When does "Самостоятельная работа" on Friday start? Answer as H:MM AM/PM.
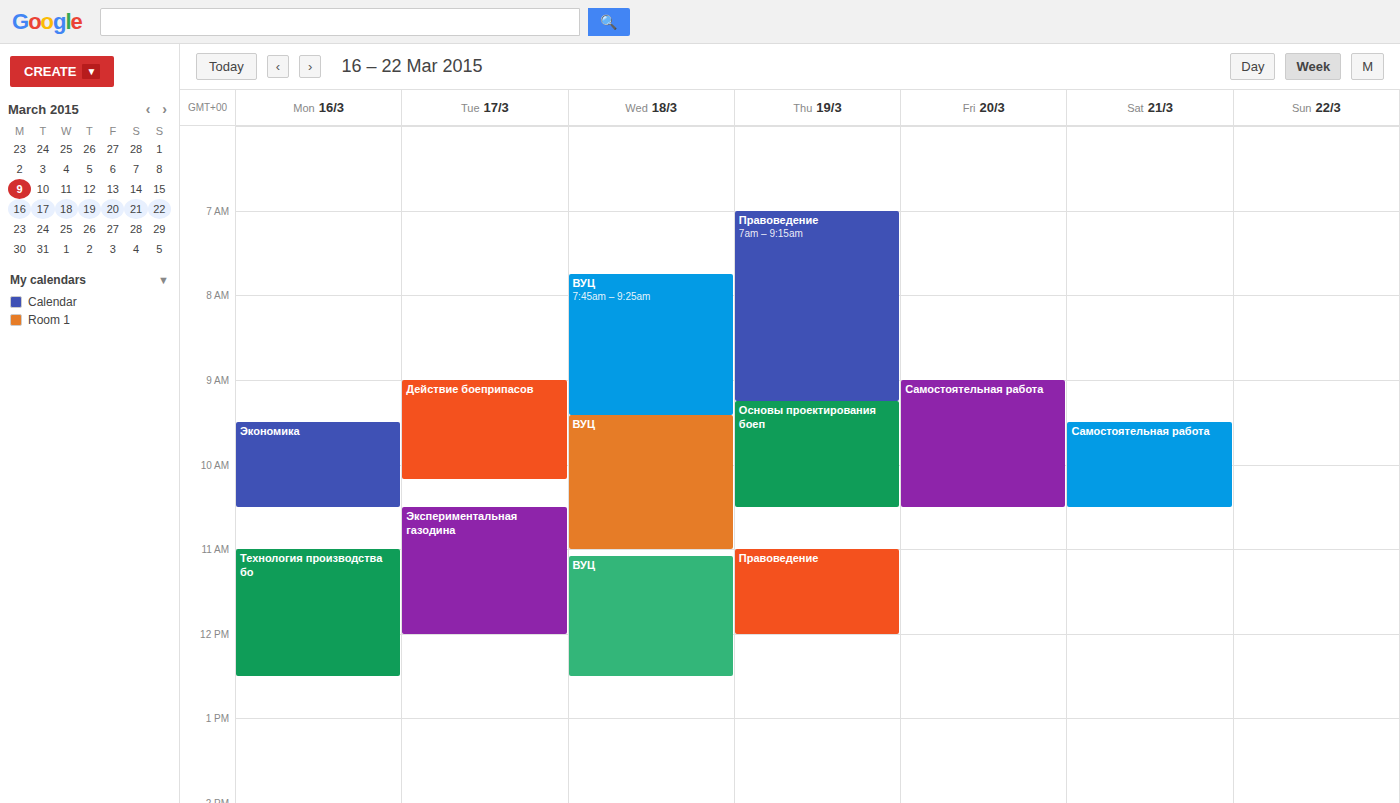
9:00 AM